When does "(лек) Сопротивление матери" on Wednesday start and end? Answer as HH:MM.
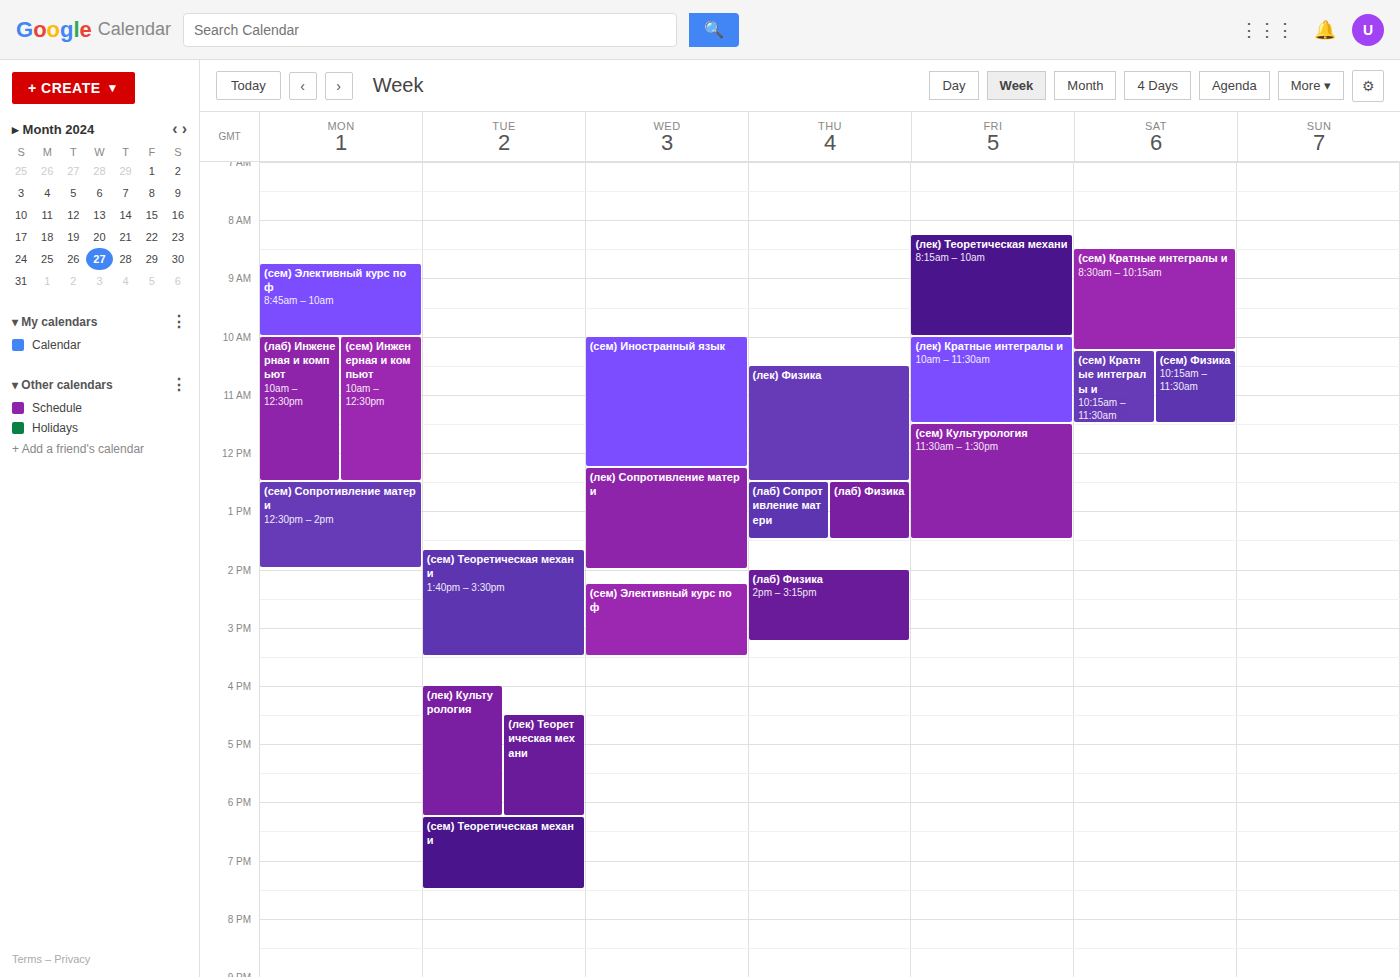
12:15 to 14:00